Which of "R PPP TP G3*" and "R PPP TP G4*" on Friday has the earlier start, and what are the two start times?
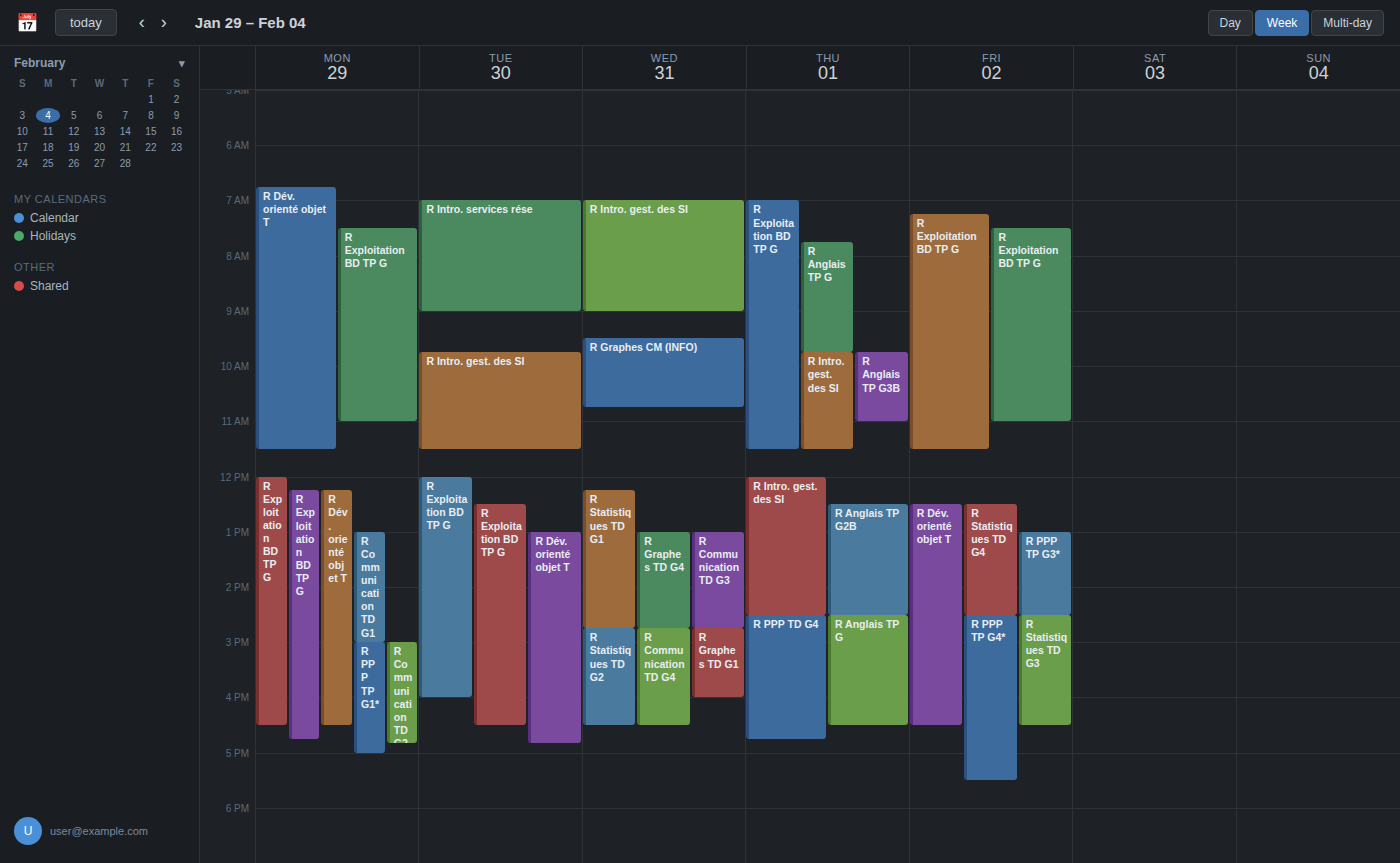
"R PPP TP G3*" 1:00 PM; "R PPP TP G4*" 2:30 PM.